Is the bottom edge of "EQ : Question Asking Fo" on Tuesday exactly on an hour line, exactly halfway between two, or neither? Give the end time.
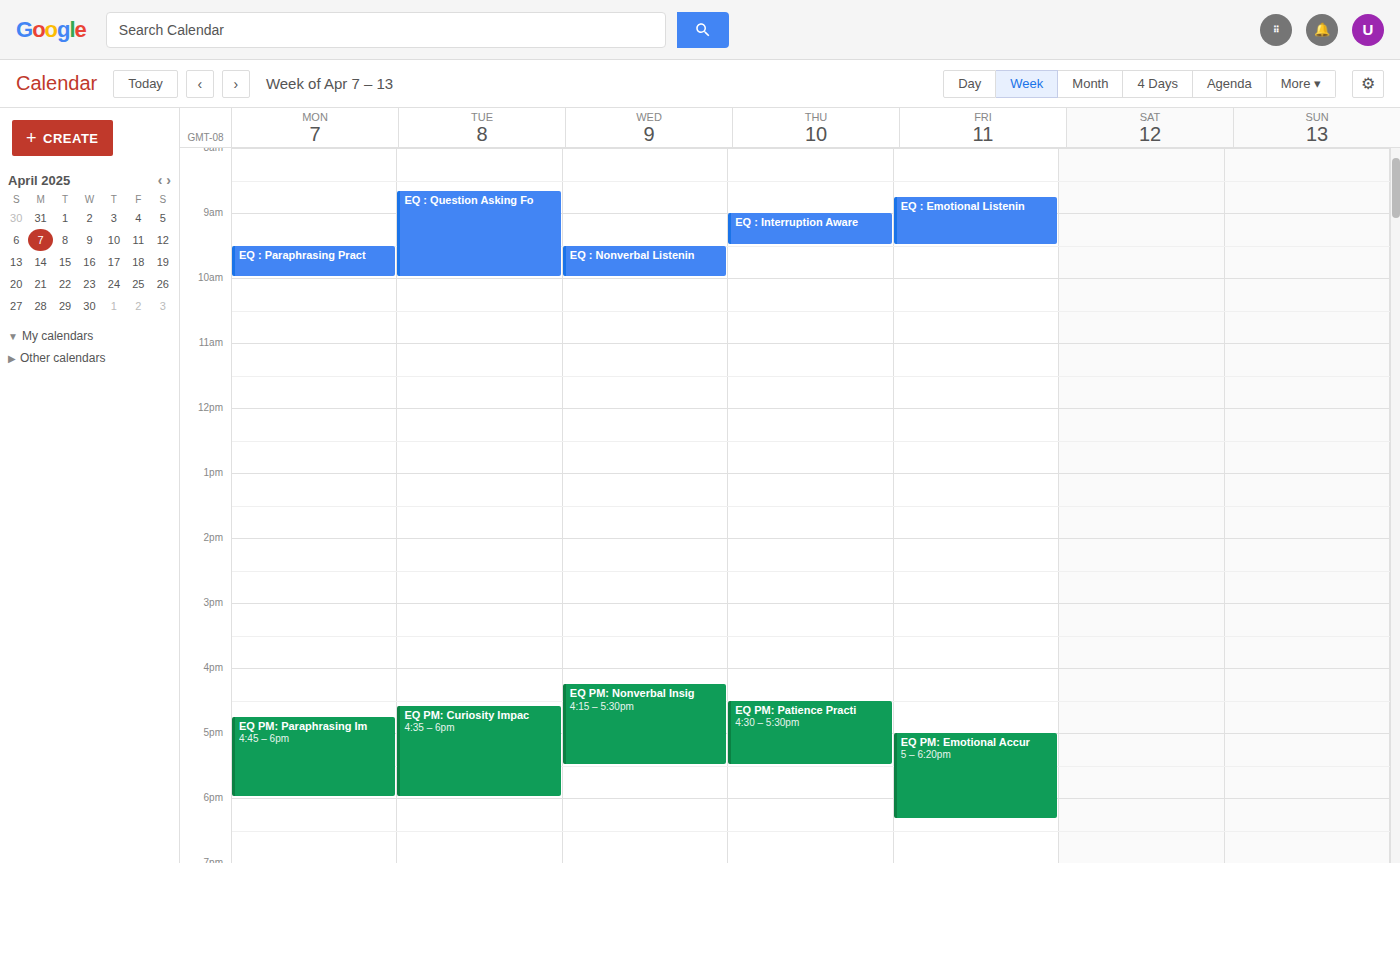
10:00 AM -- exactly on the 10 AM line.